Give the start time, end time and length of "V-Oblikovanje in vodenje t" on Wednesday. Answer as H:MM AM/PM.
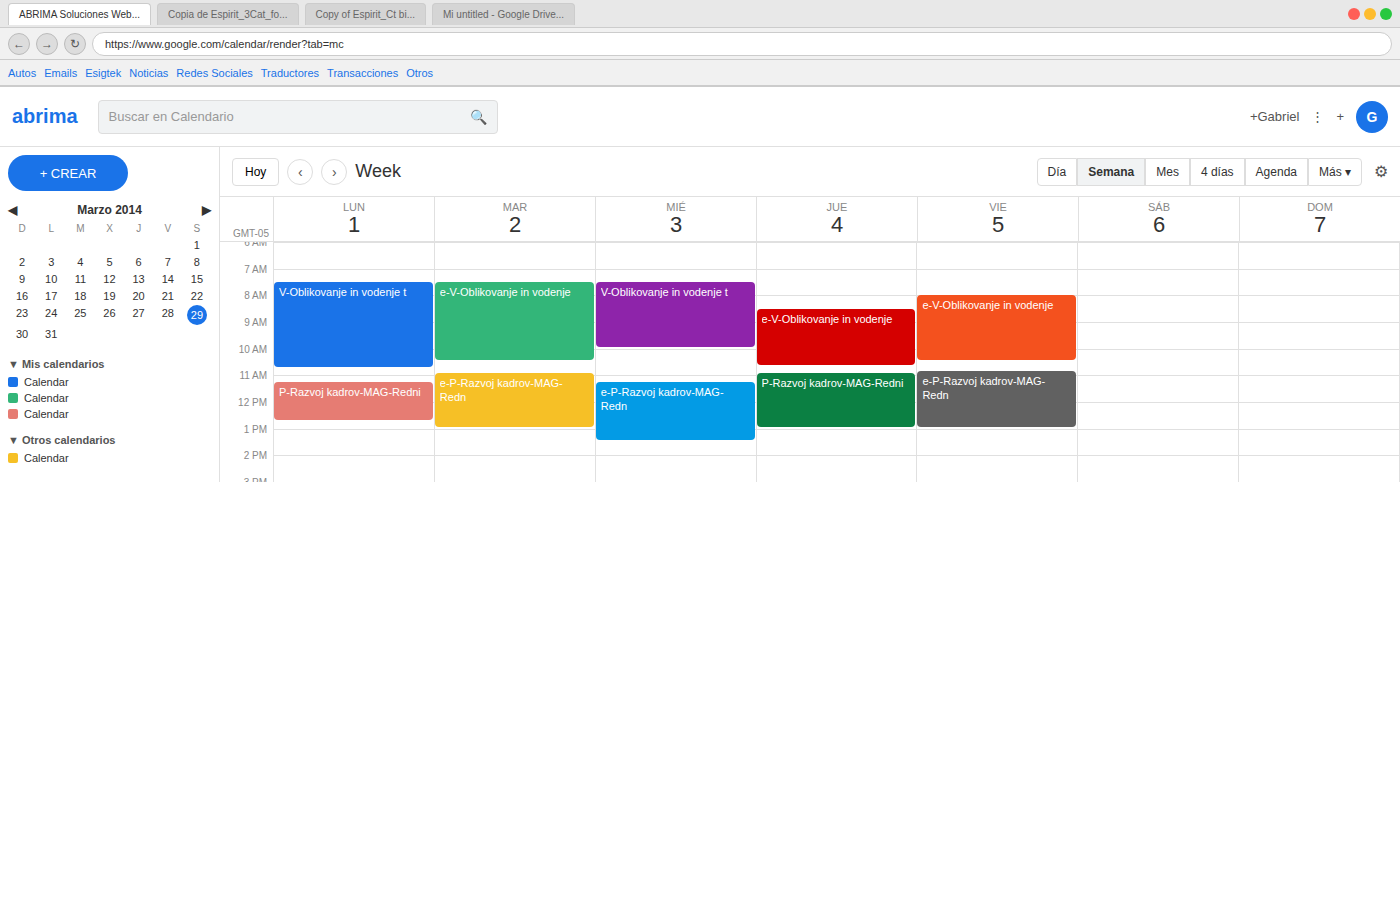
7:30 AM to 10:00 AM, 2 hours 30 minutes